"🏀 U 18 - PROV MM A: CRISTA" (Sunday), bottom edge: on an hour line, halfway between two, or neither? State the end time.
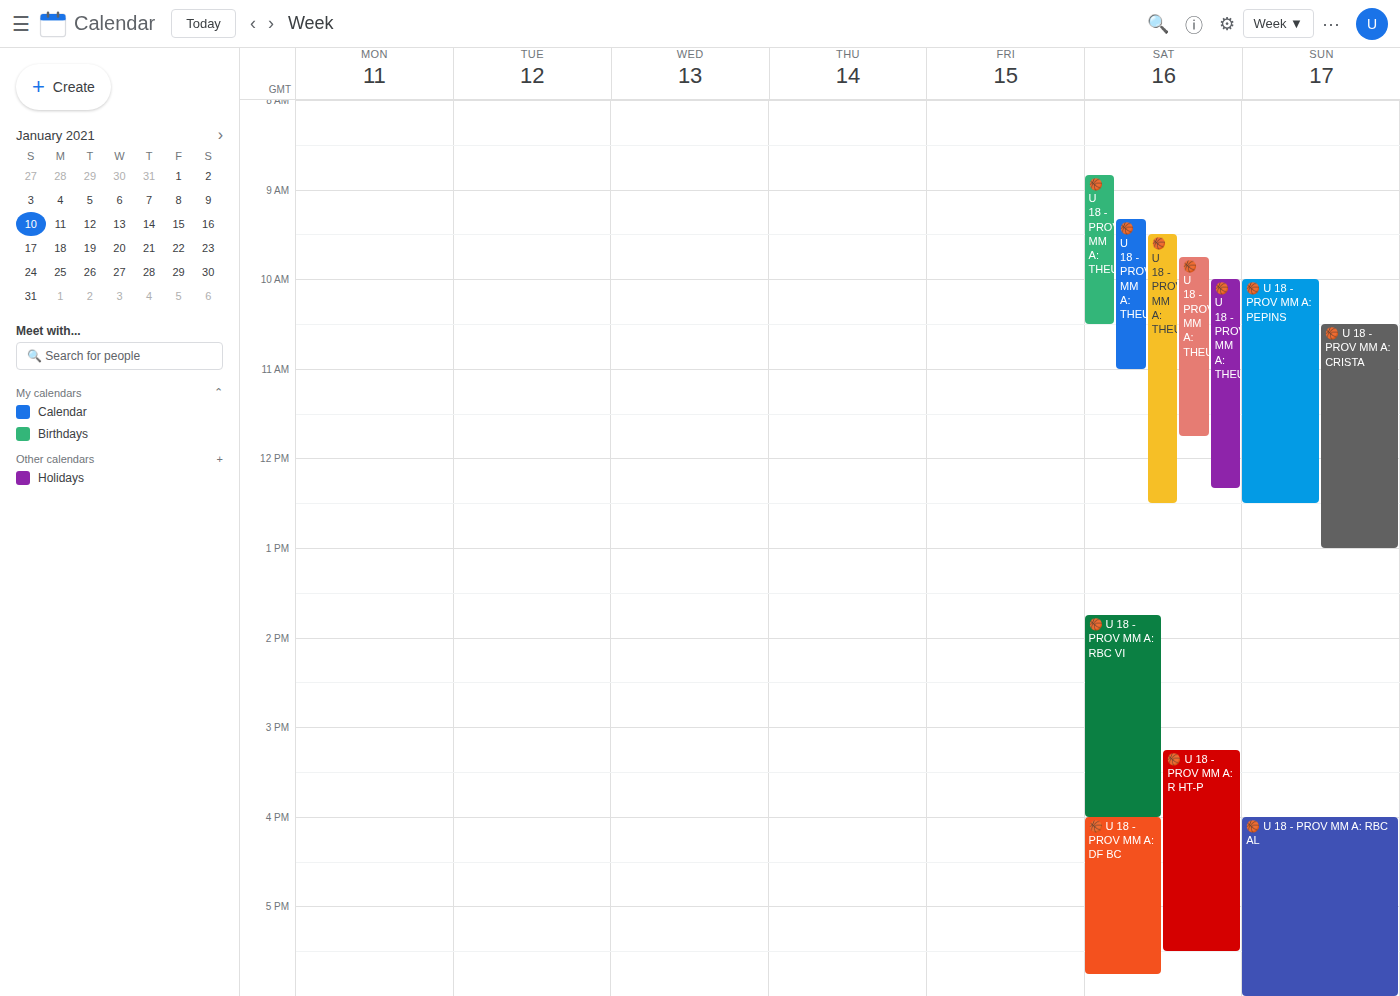
13:00 -- exactly on the 13:00 line.